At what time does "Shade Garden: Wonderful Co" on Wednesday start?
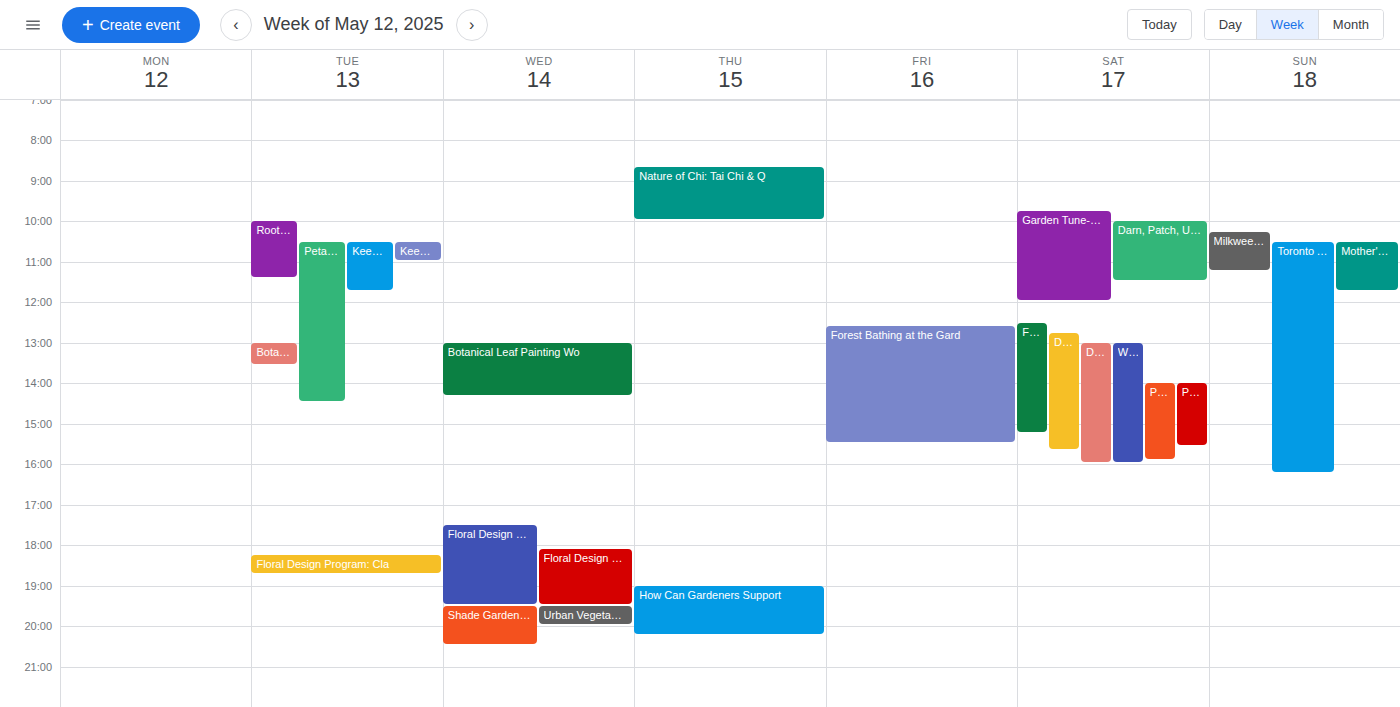
7:30 PM